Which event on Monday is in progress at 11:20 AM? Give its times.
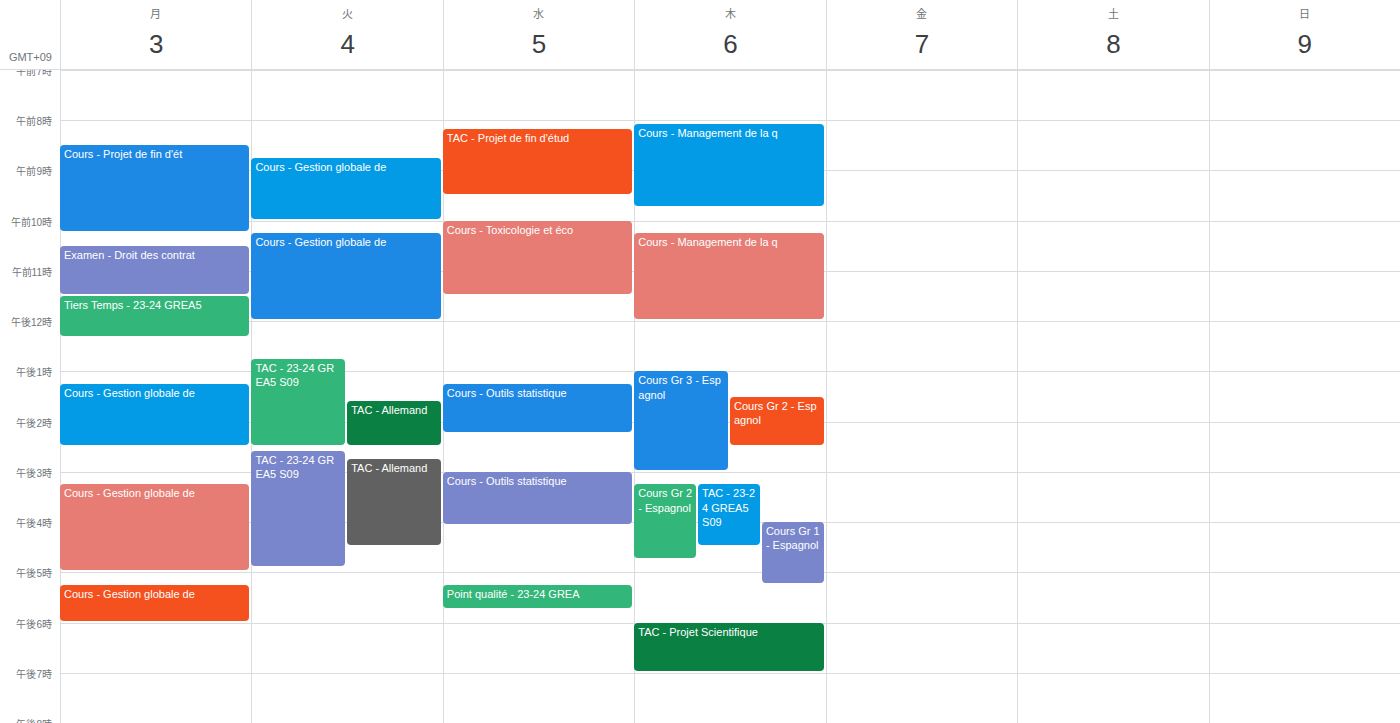
"Examen - Droit des contrat", 10:30 AM to 11:30 AM